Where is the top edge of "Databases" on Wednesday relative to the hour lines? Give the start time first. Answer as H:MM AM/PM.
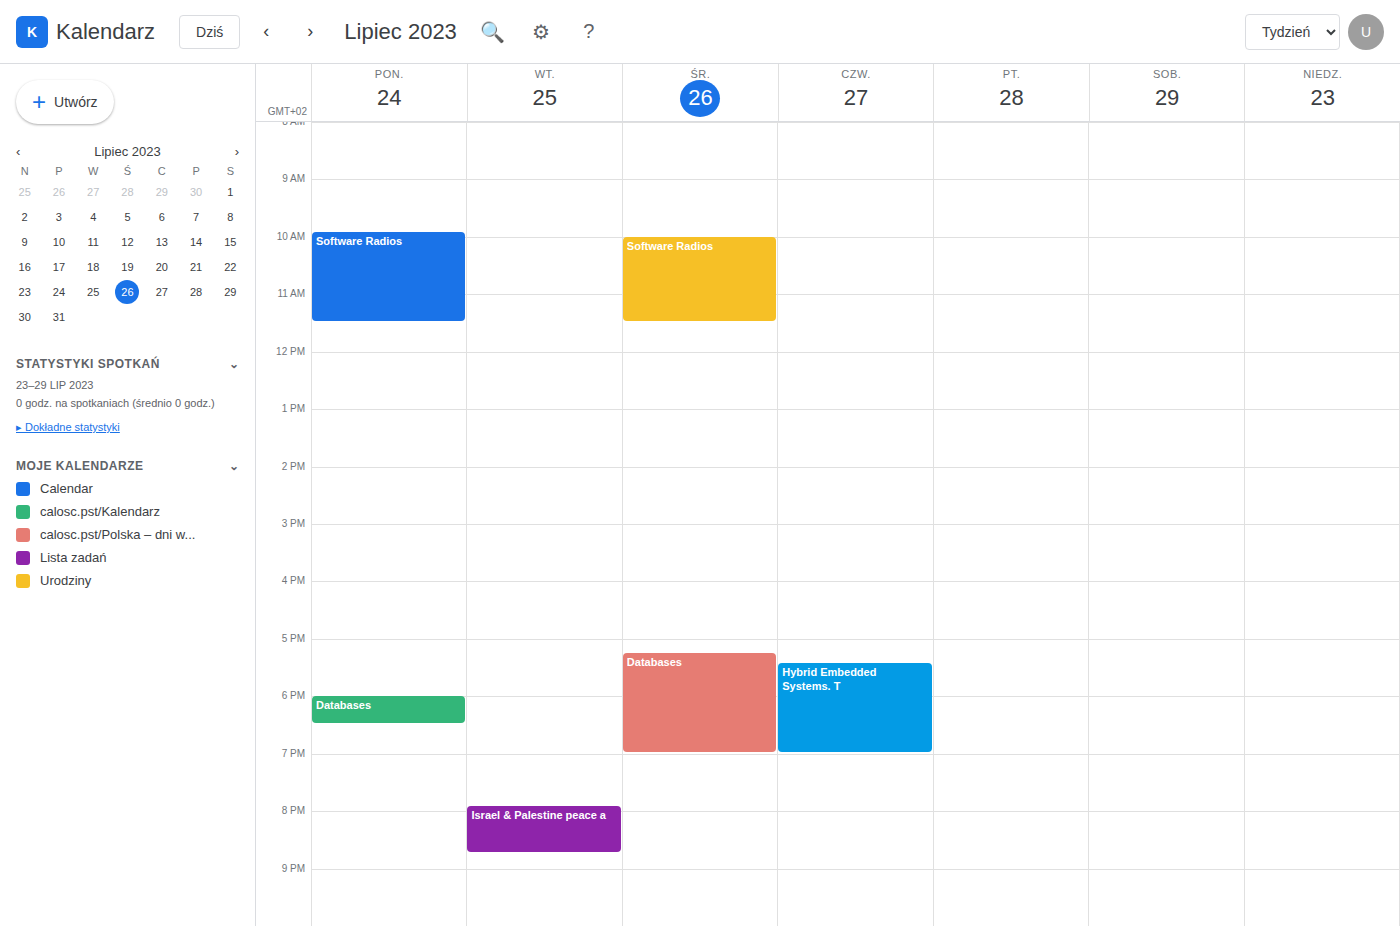
5:15 PM -- neither: a quarter of the way from the 5 PM line to the 6 PM line.